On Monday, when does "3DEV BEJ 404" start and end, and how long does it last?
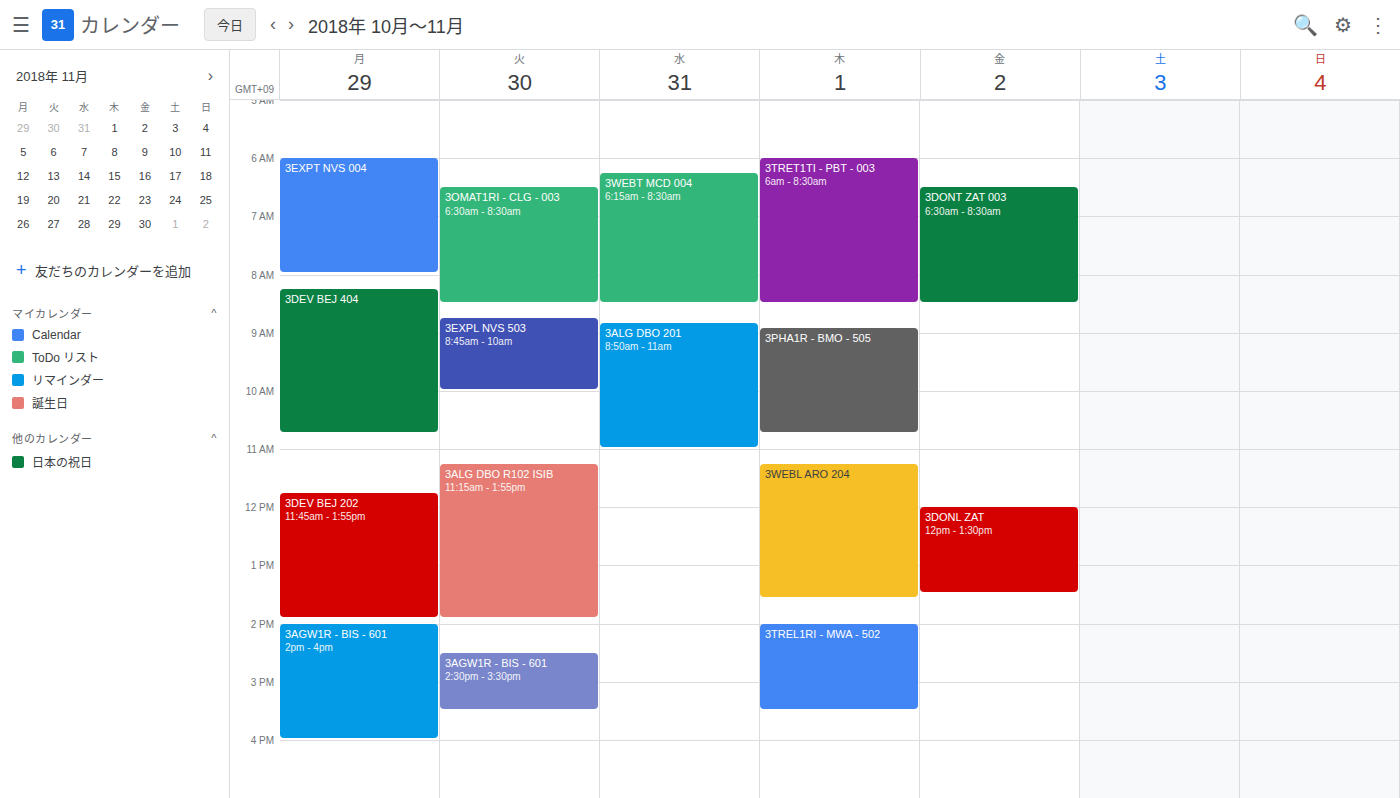
08:15 to 10:45, 2 hours 30 minutes